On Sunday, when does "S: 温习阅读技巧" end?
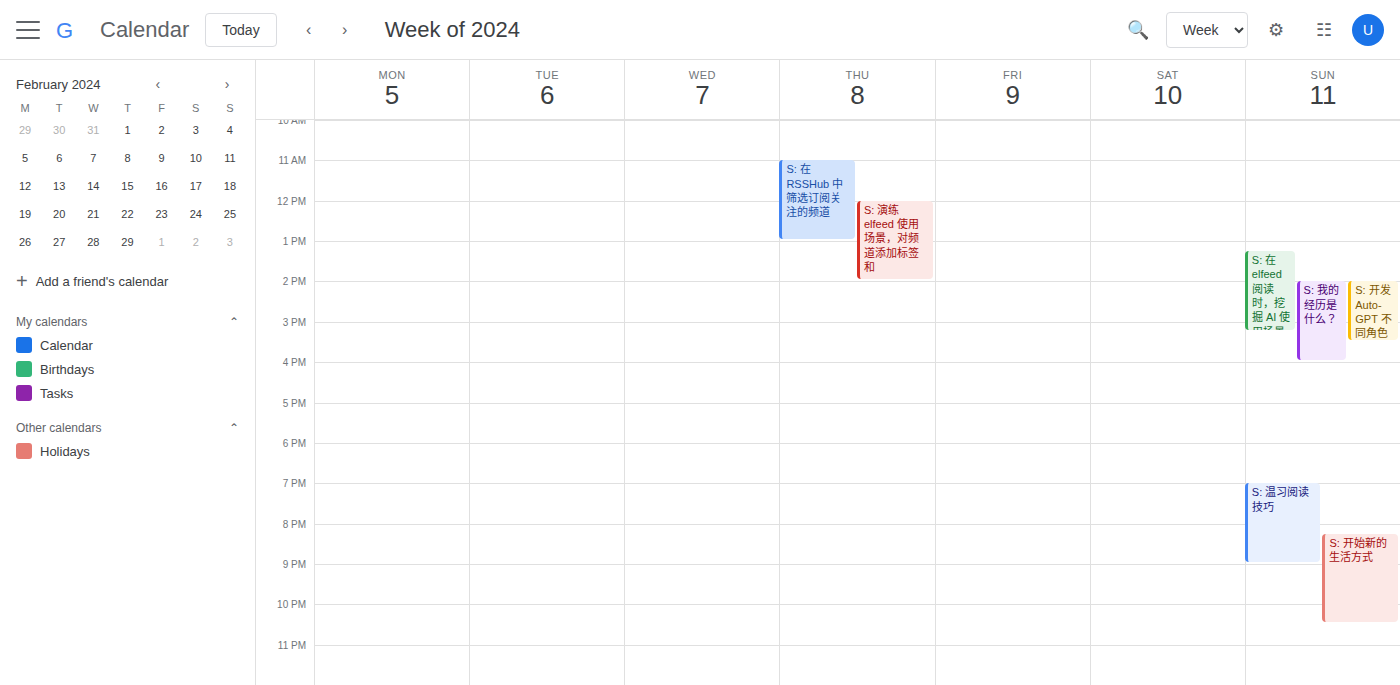
9:00 PM